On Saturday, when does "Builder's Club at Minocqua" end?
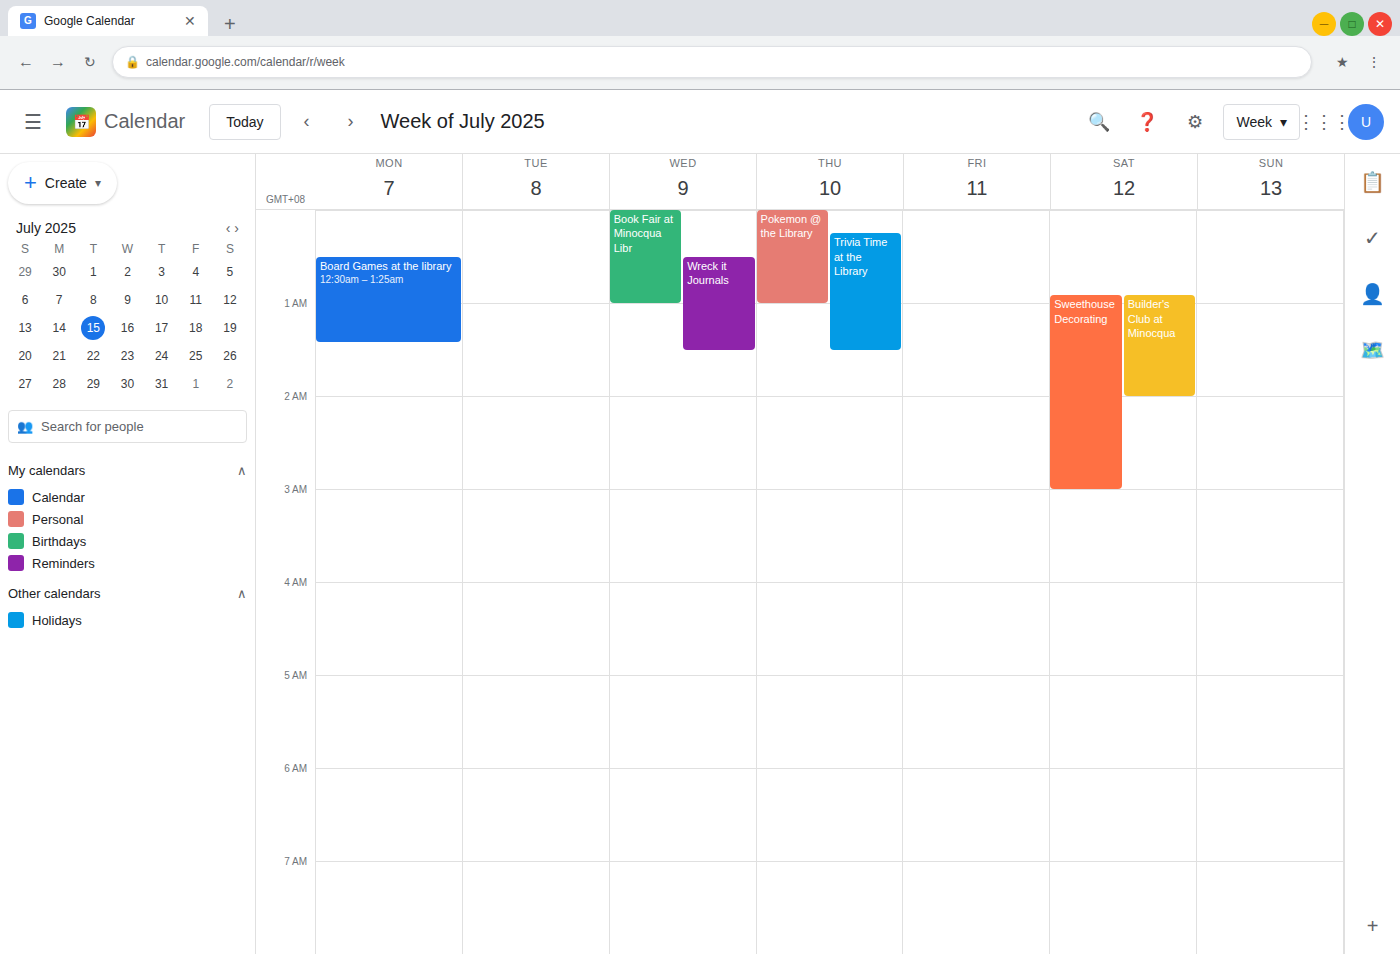
2:00 AM